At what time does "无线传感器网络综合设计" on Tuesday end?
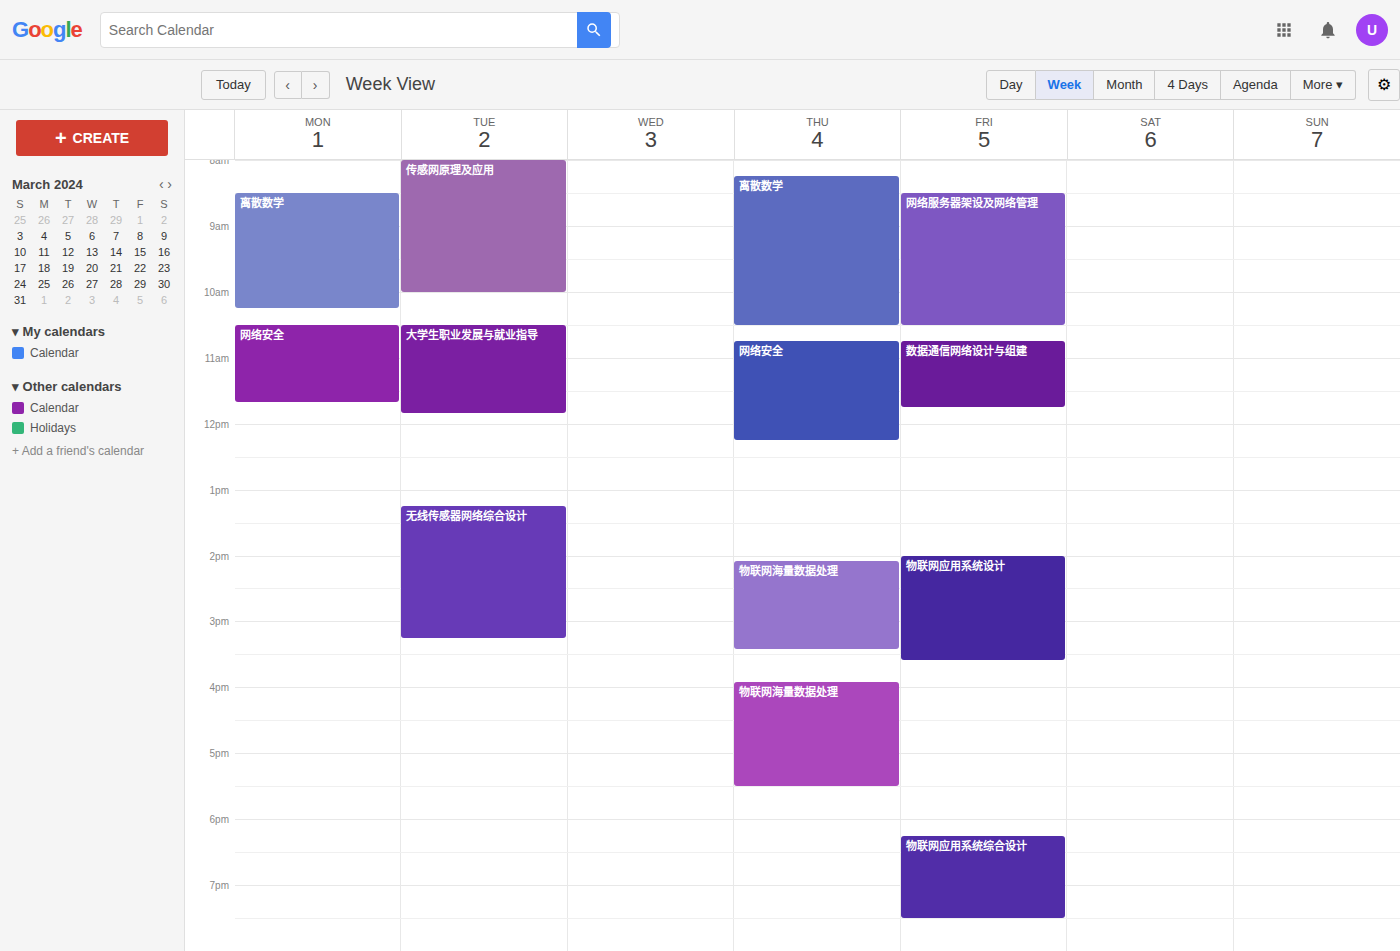
3:15 PM